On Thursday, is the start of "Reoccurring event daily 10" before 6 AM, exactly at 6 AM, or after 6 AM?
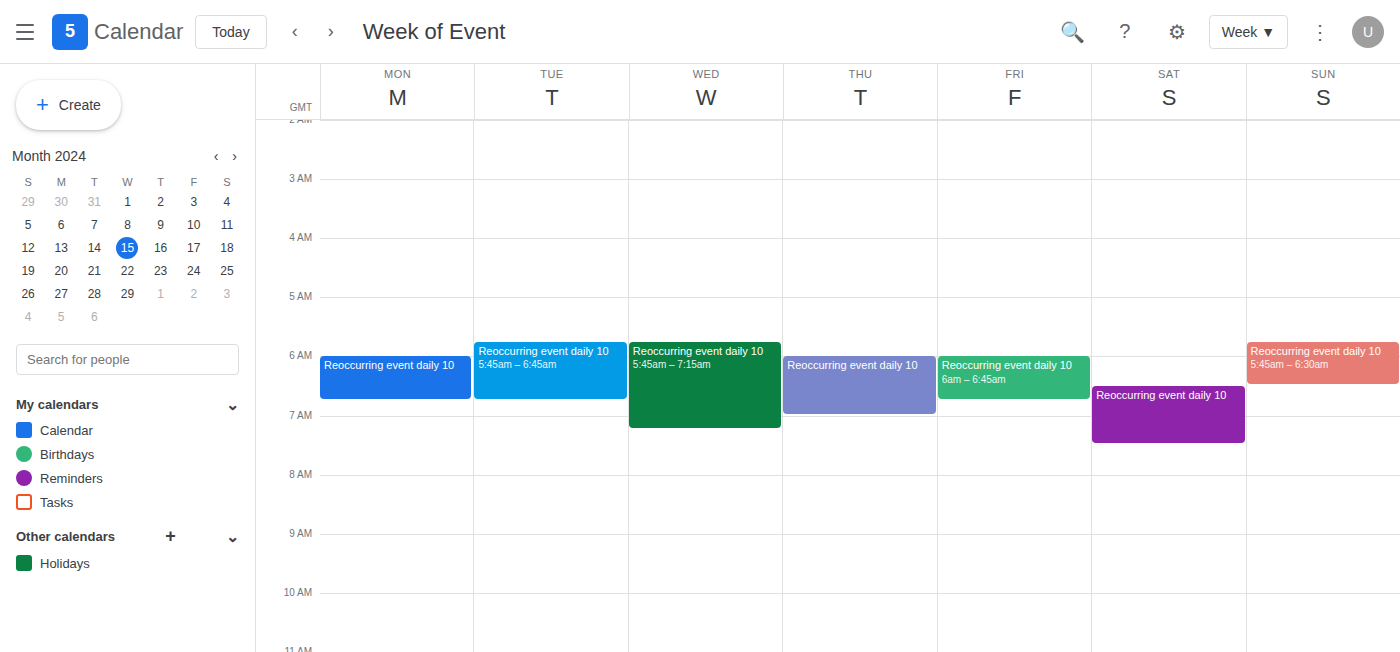
6:00 AM -- exactly at 6 AM, on the 6 AM line.